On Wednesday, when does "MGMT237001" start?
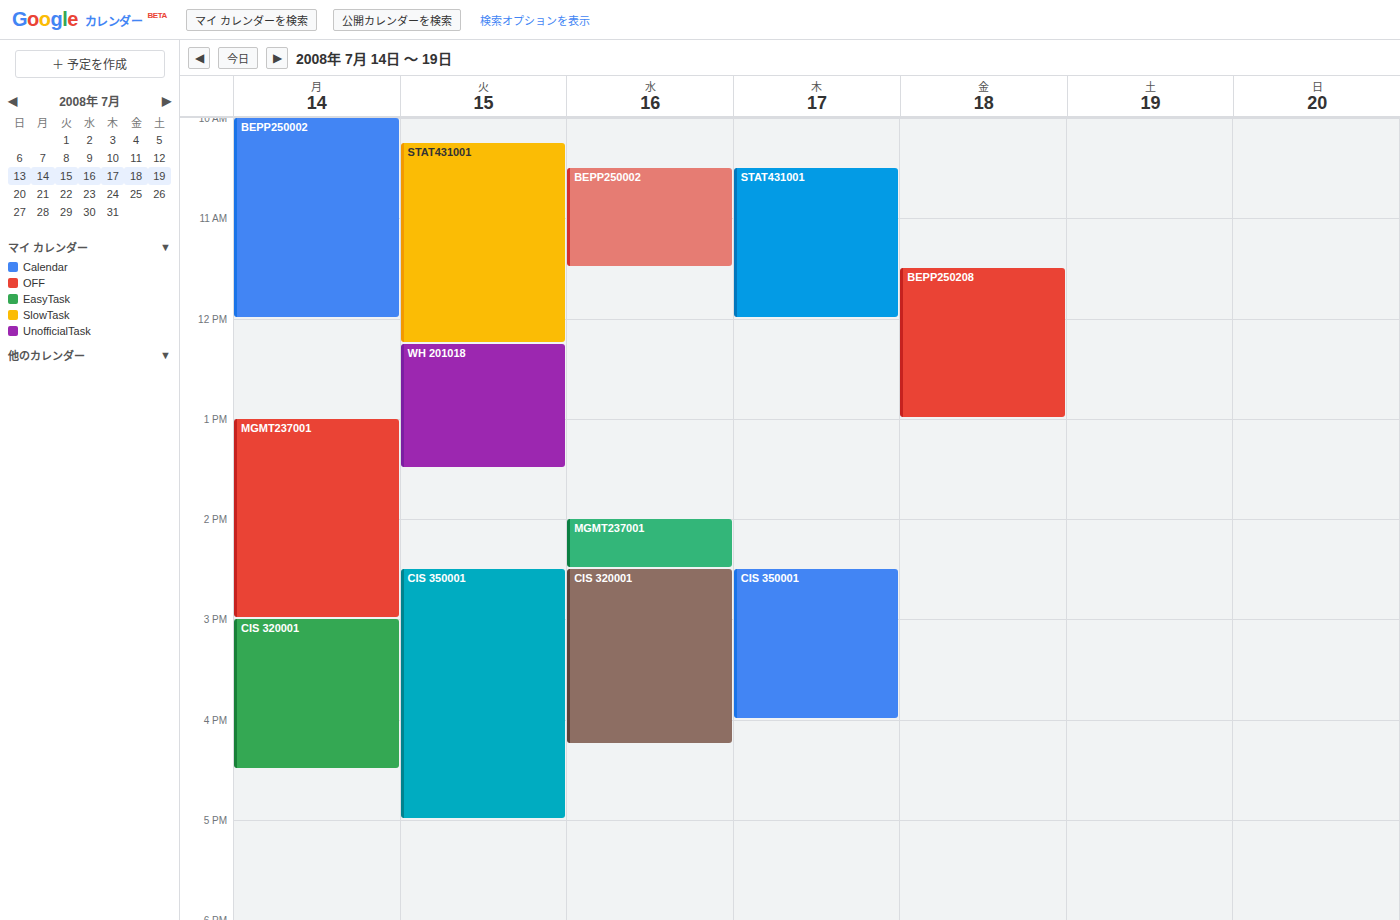
2:00 PM